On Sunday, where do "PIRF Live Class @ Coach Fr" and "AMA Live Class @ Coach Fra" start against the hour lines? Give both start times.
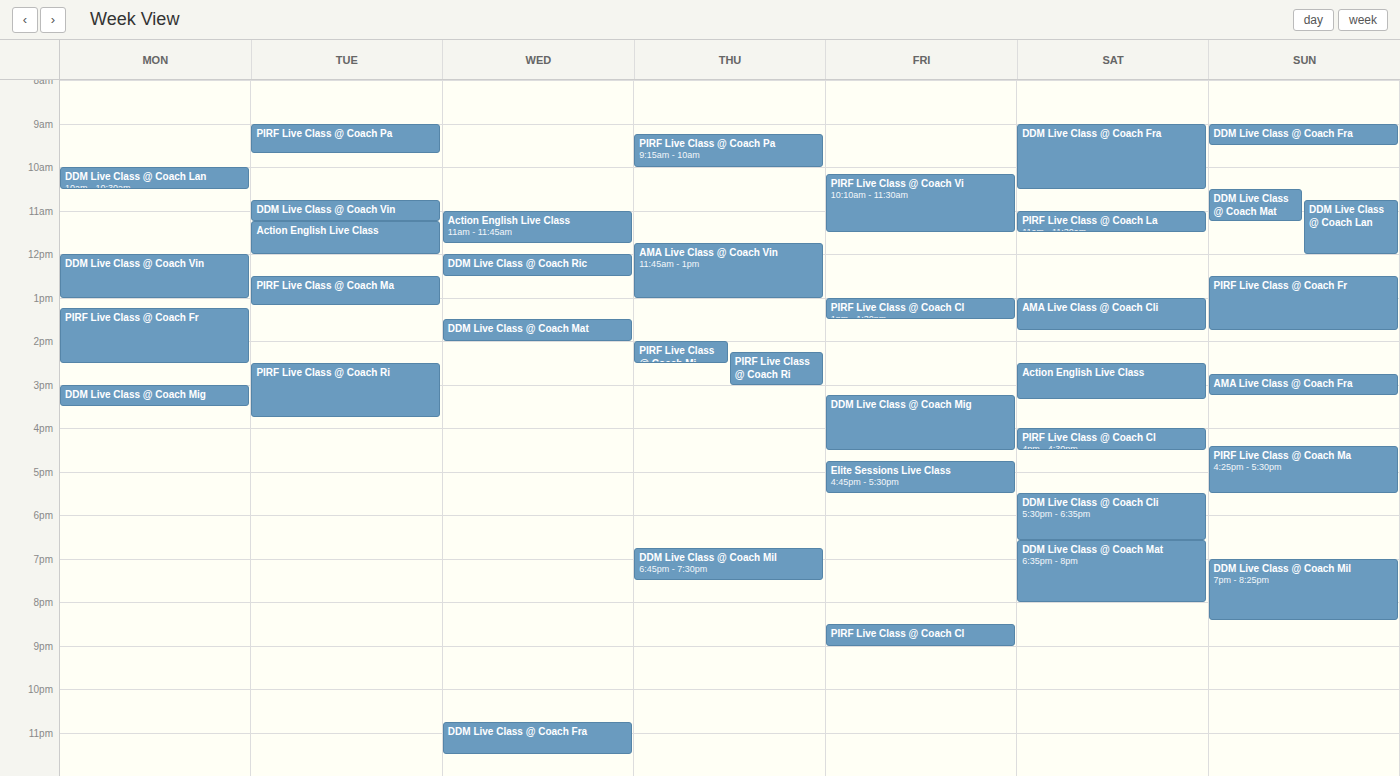
"PIRF Live Class @ Coach Fr": 12:30 PM, halfway between the 12 PM and 1 PM lines. "AMA Live Class @ Coach Fra": 2:45 PM, neither: three quarters of the way from the 2 PM line to the 3 PM line.